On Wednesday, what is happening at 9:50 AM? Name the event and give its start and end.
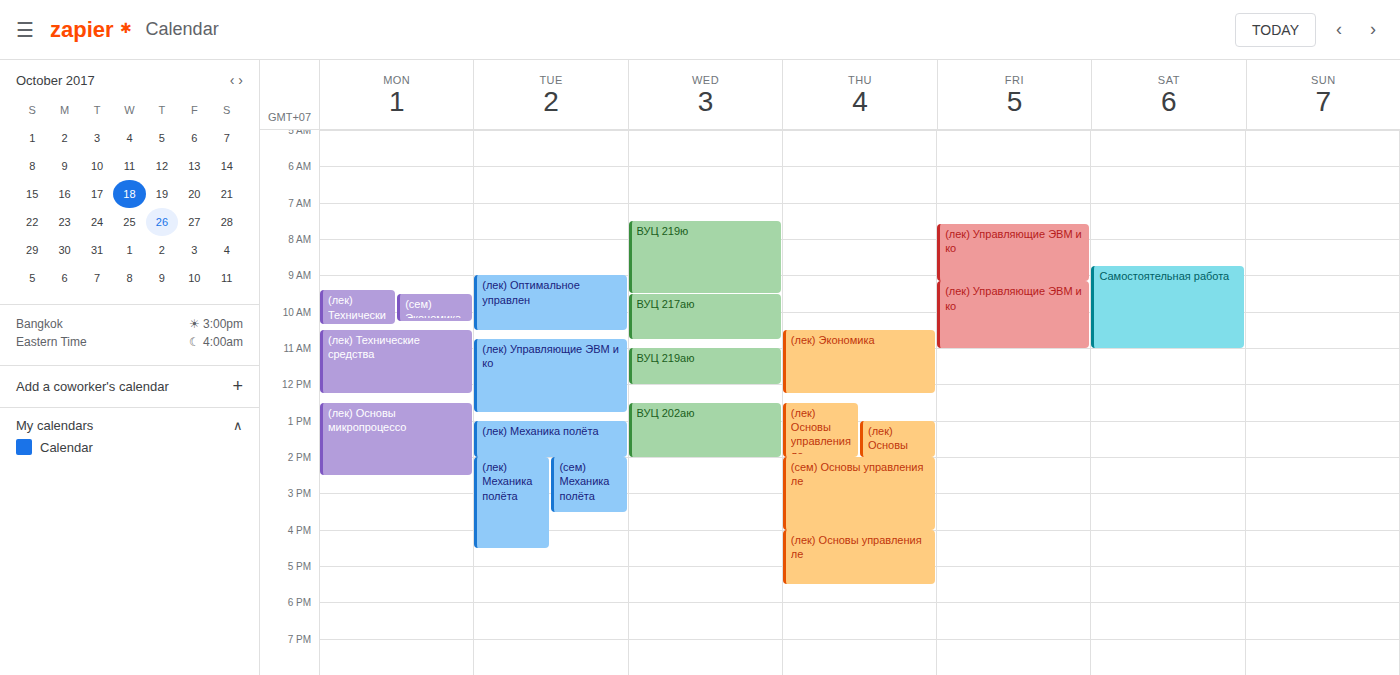
"ВУЦ 217аю", 9:30 AM to 10:45 AM